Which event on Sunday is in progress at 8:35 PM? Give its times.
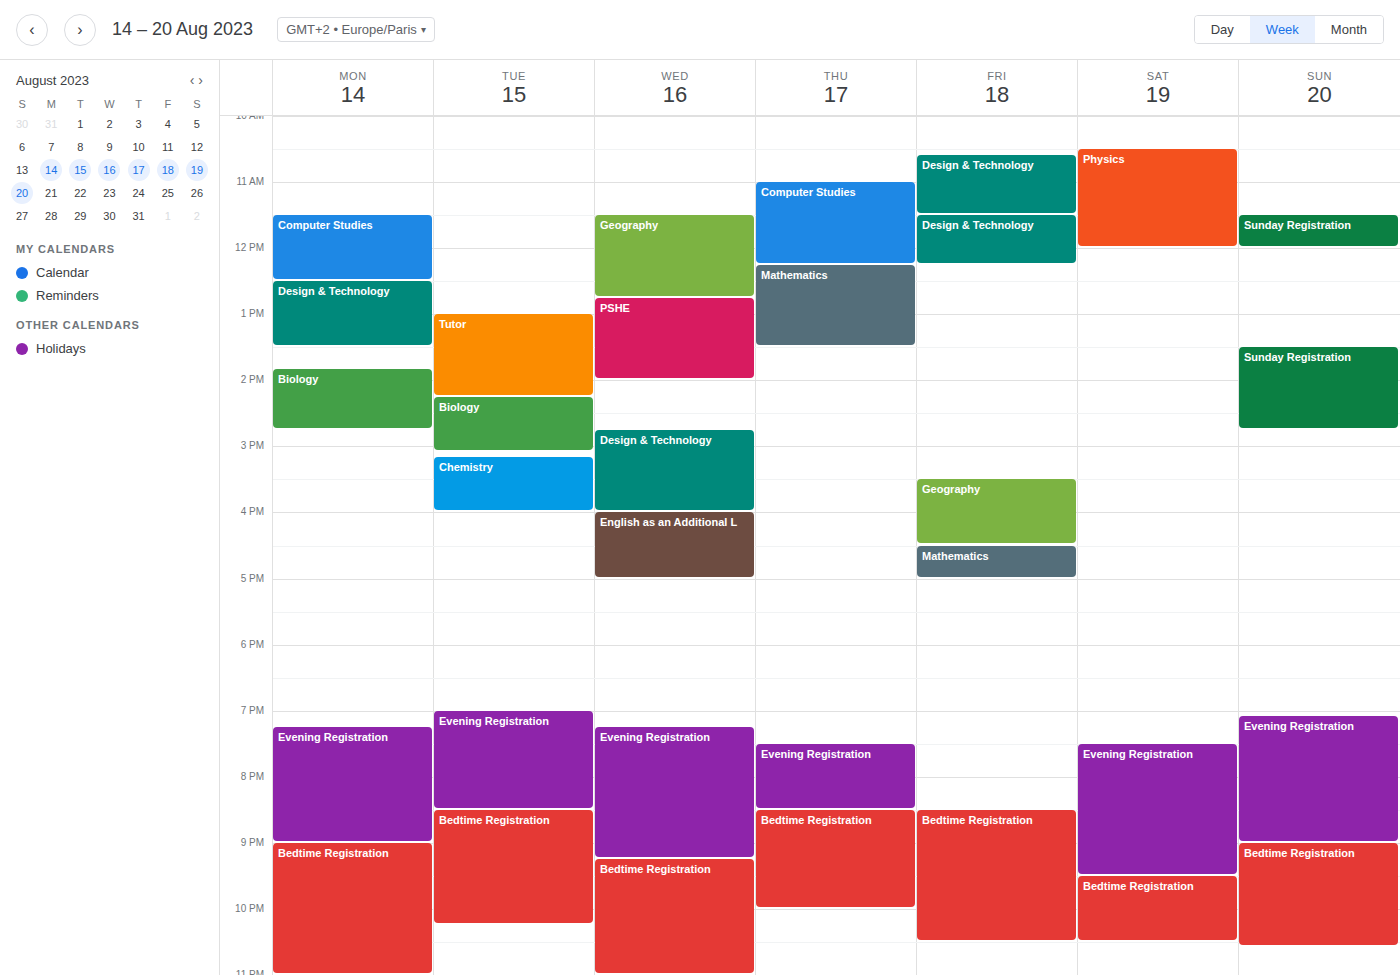
"Evening Registration", 7:05 PM to 9:00 PM